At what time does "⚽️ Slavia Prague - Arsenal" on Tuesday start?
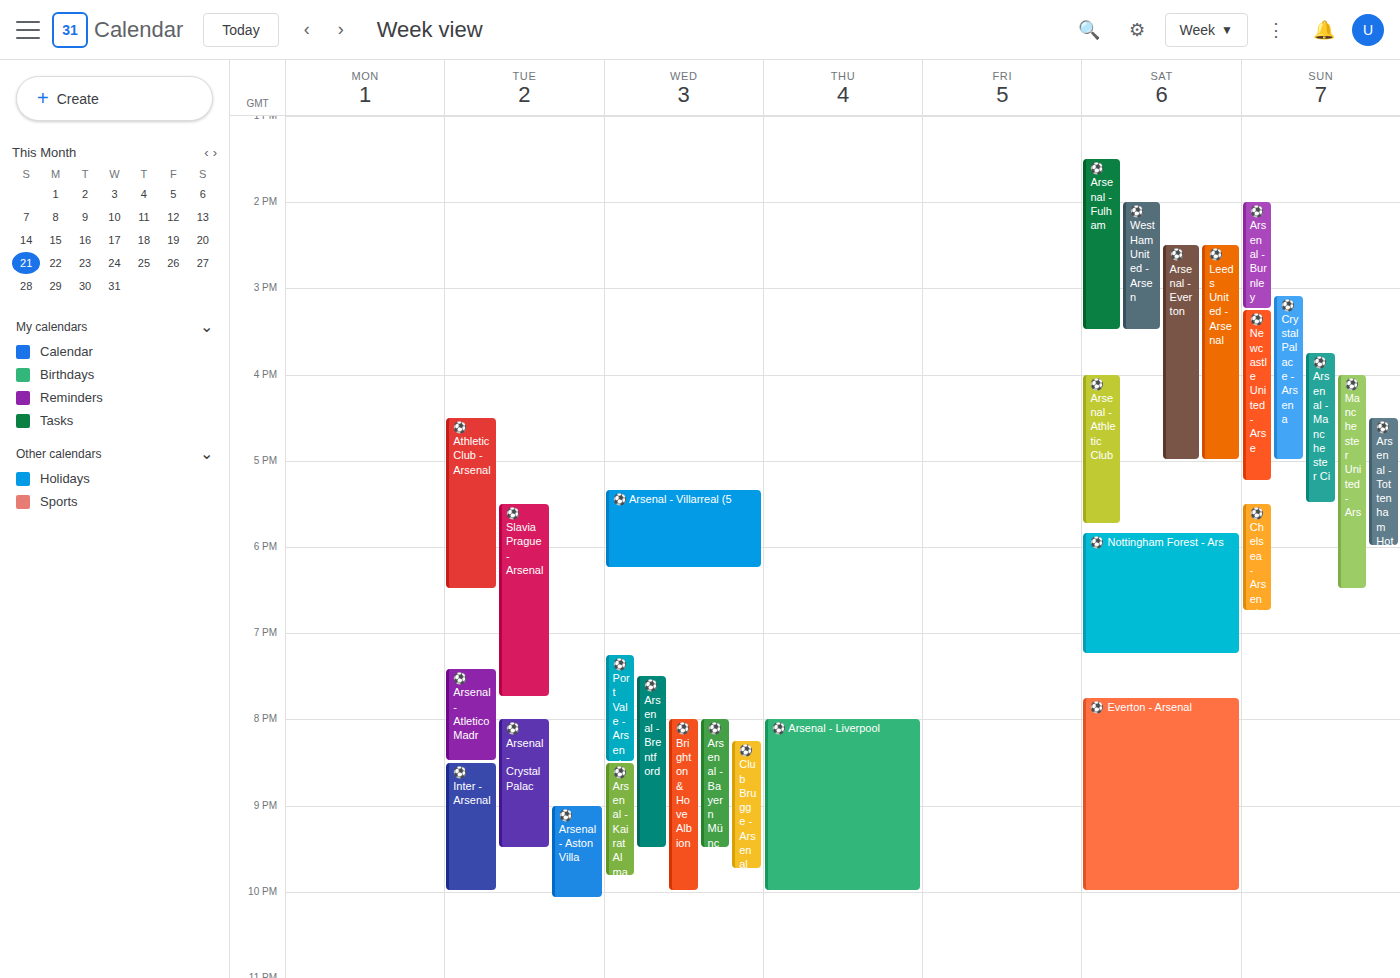
5:30 PM